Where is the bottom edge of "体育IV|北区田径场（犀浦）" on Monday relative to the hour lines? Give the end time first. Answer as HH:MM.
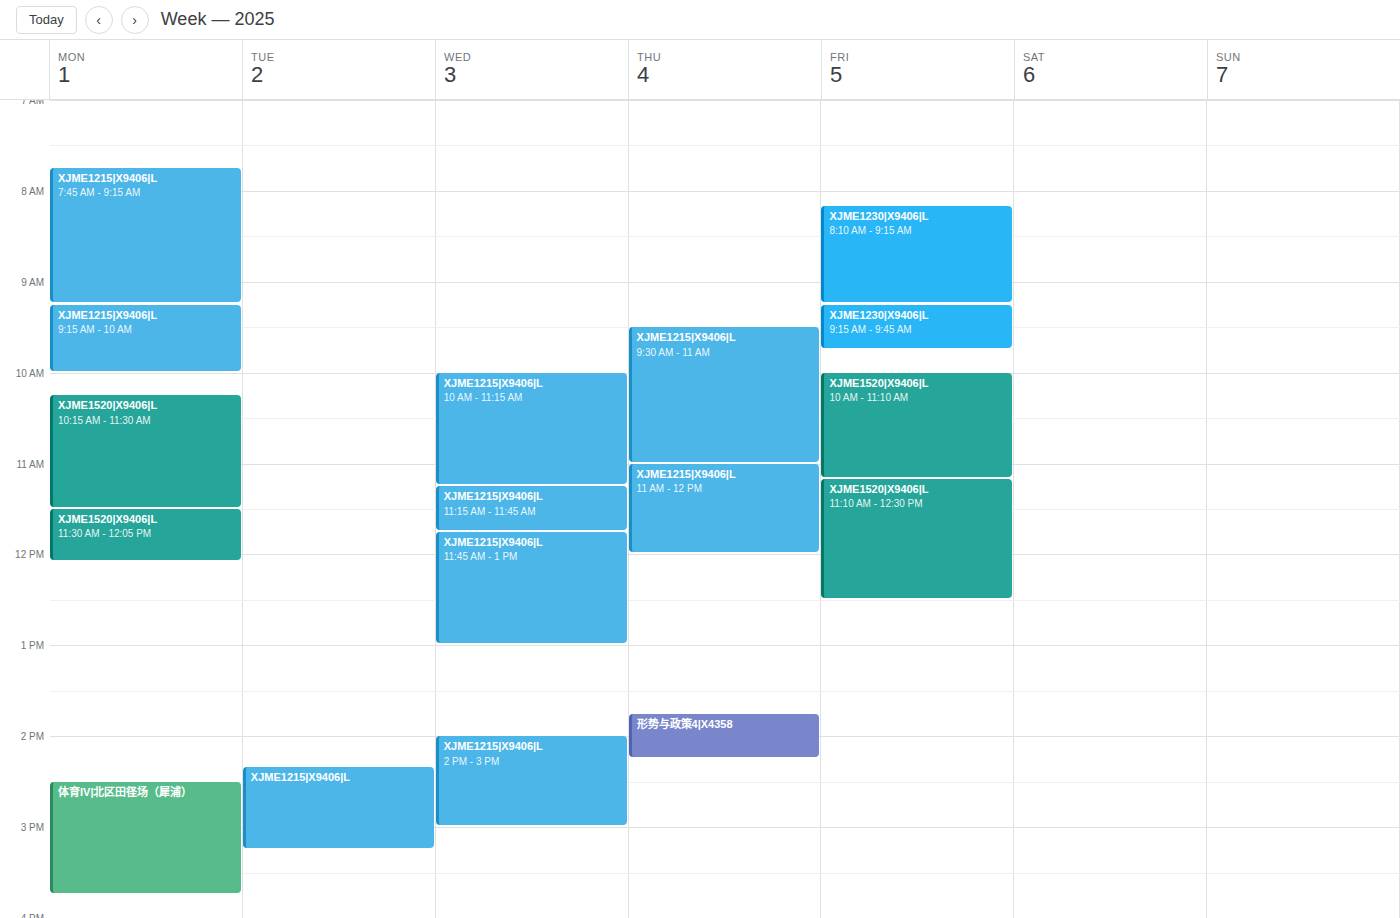
15:45 -- neither: three quarters of the way from the 15:00 line to the 16:00 line.